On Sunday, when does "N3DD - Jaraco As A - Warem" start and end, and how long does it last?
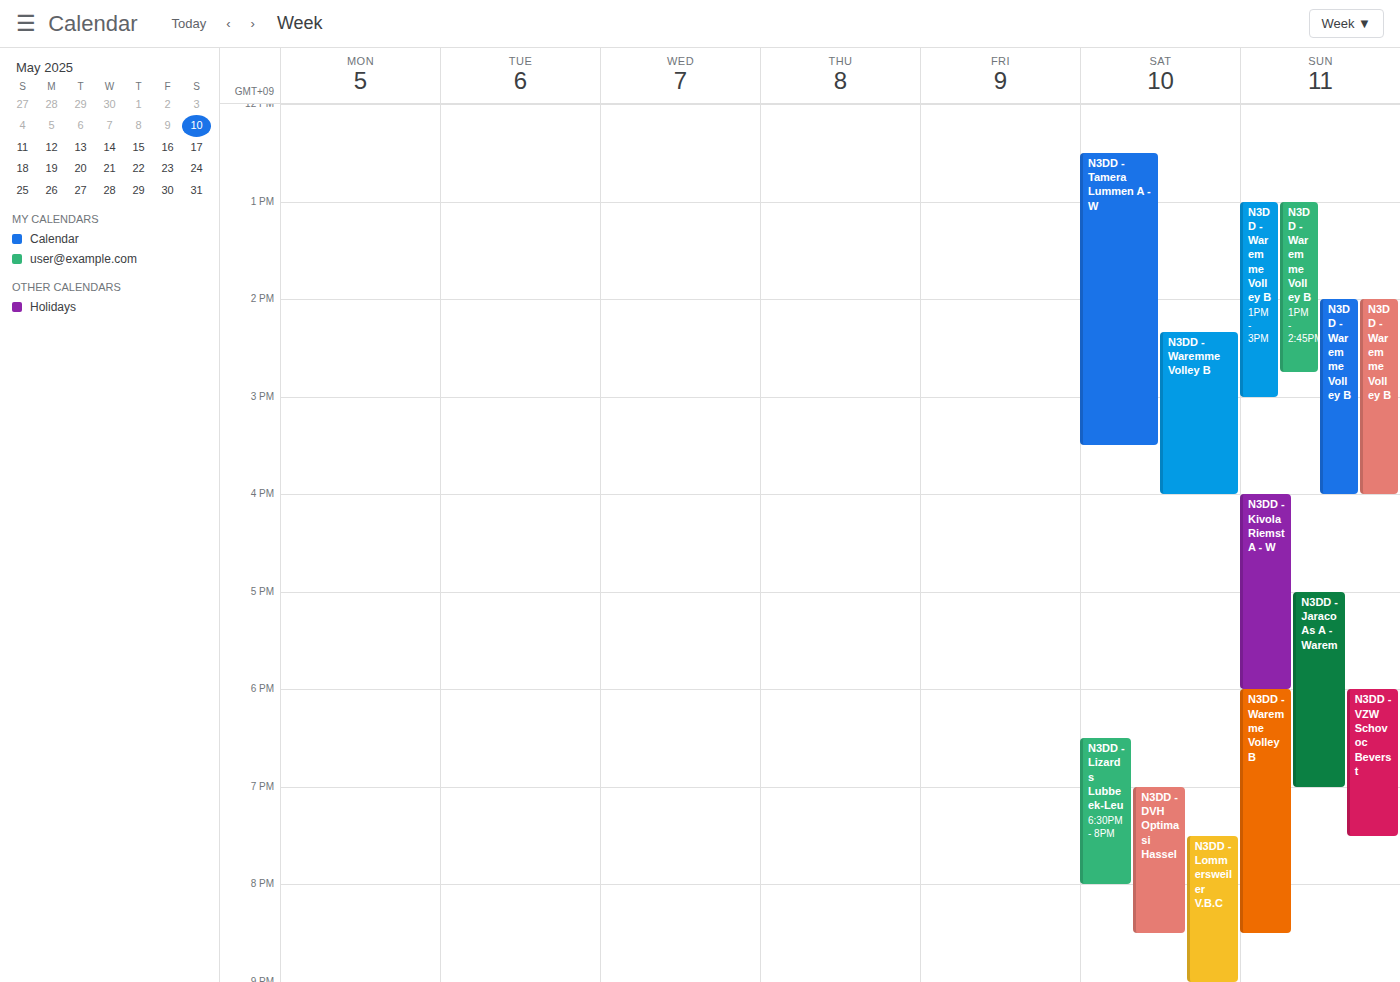
5:00 PM to 7:00 PM, 2 hours